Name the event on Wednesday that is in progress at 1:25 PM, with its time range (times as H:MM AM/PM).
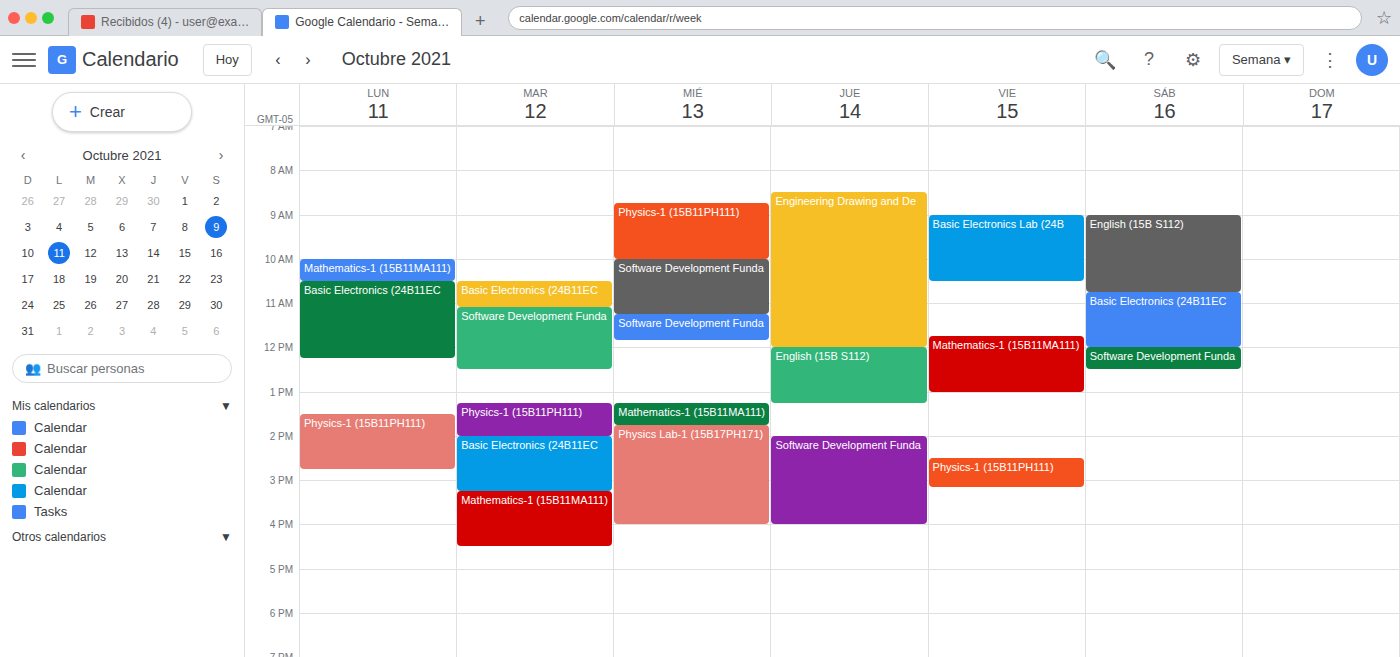
"Mathematics-1 (15B11MA111)", 1:15 PM to 1:45 PM